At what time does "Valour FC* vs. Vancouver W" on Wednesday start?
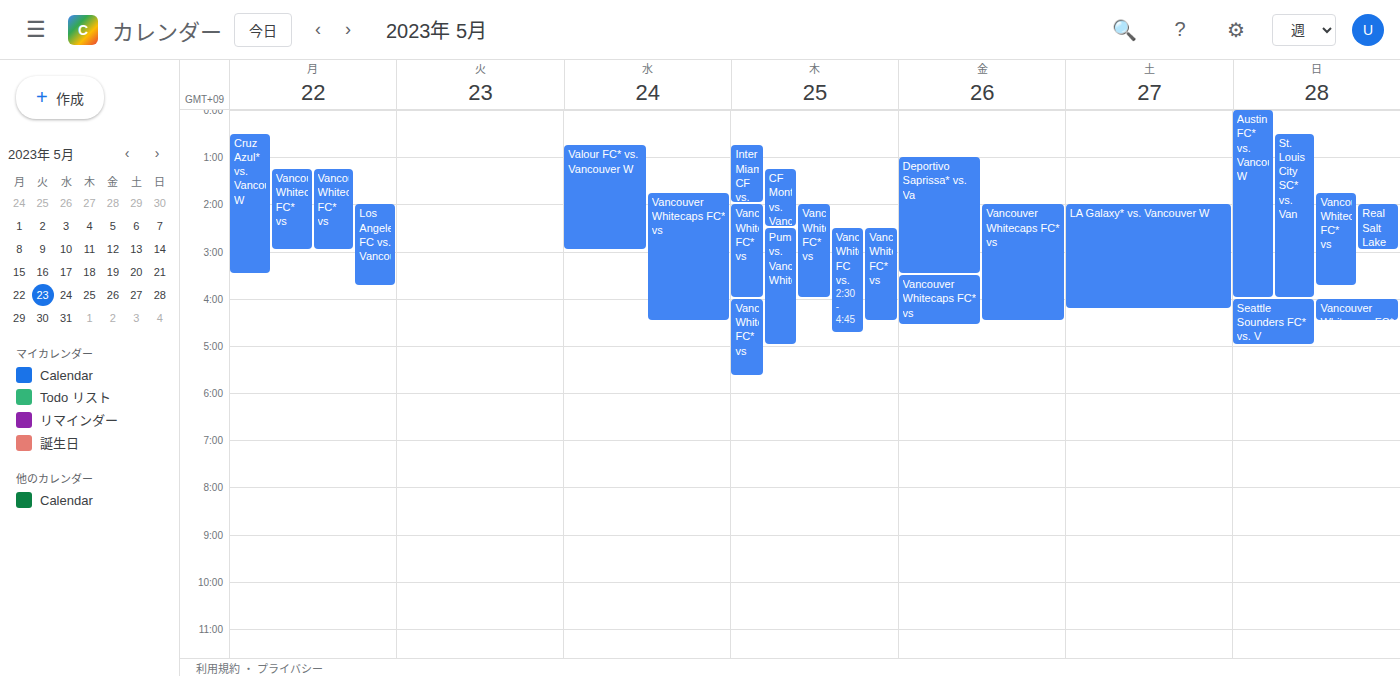
12:45 AM